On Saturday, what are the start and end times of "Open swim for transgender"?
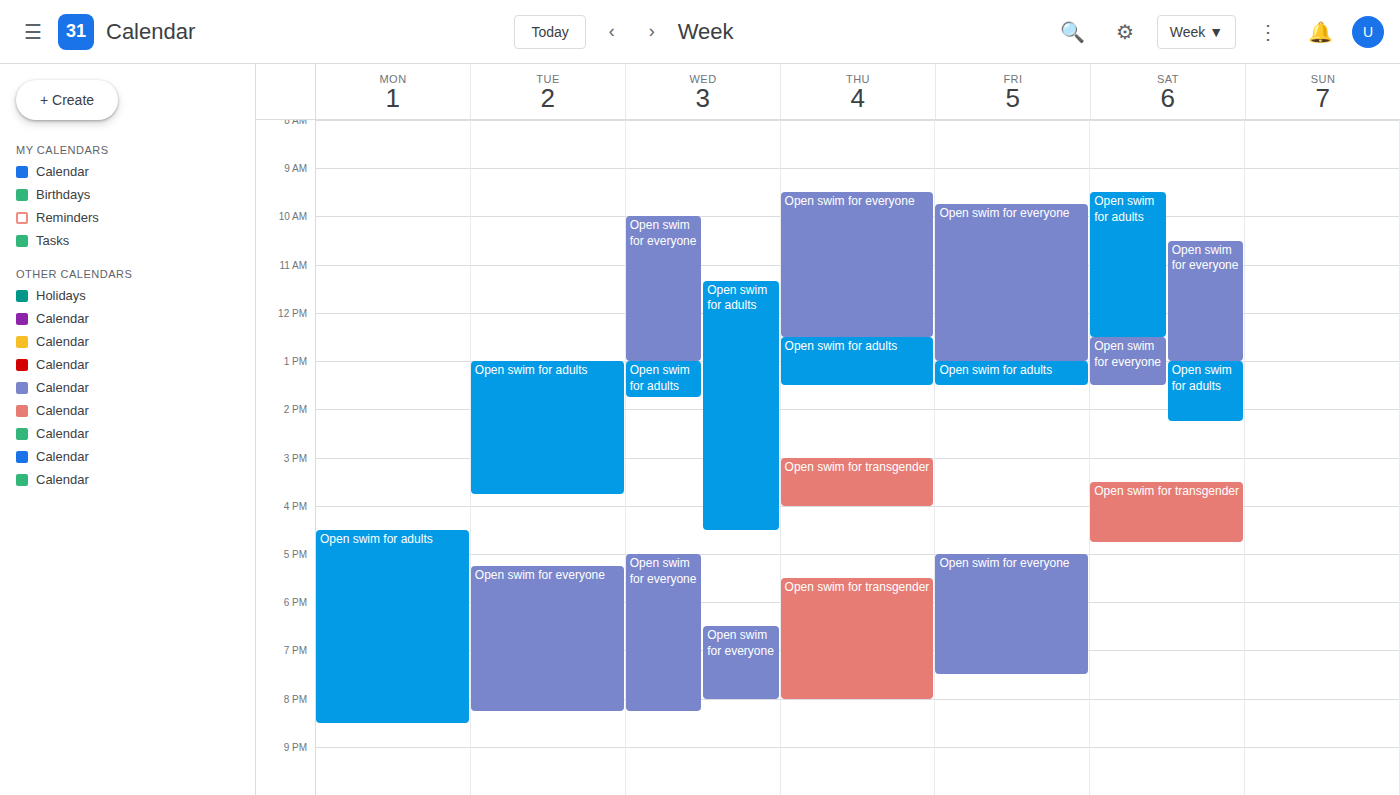
3:30 PM to 4:45 PM